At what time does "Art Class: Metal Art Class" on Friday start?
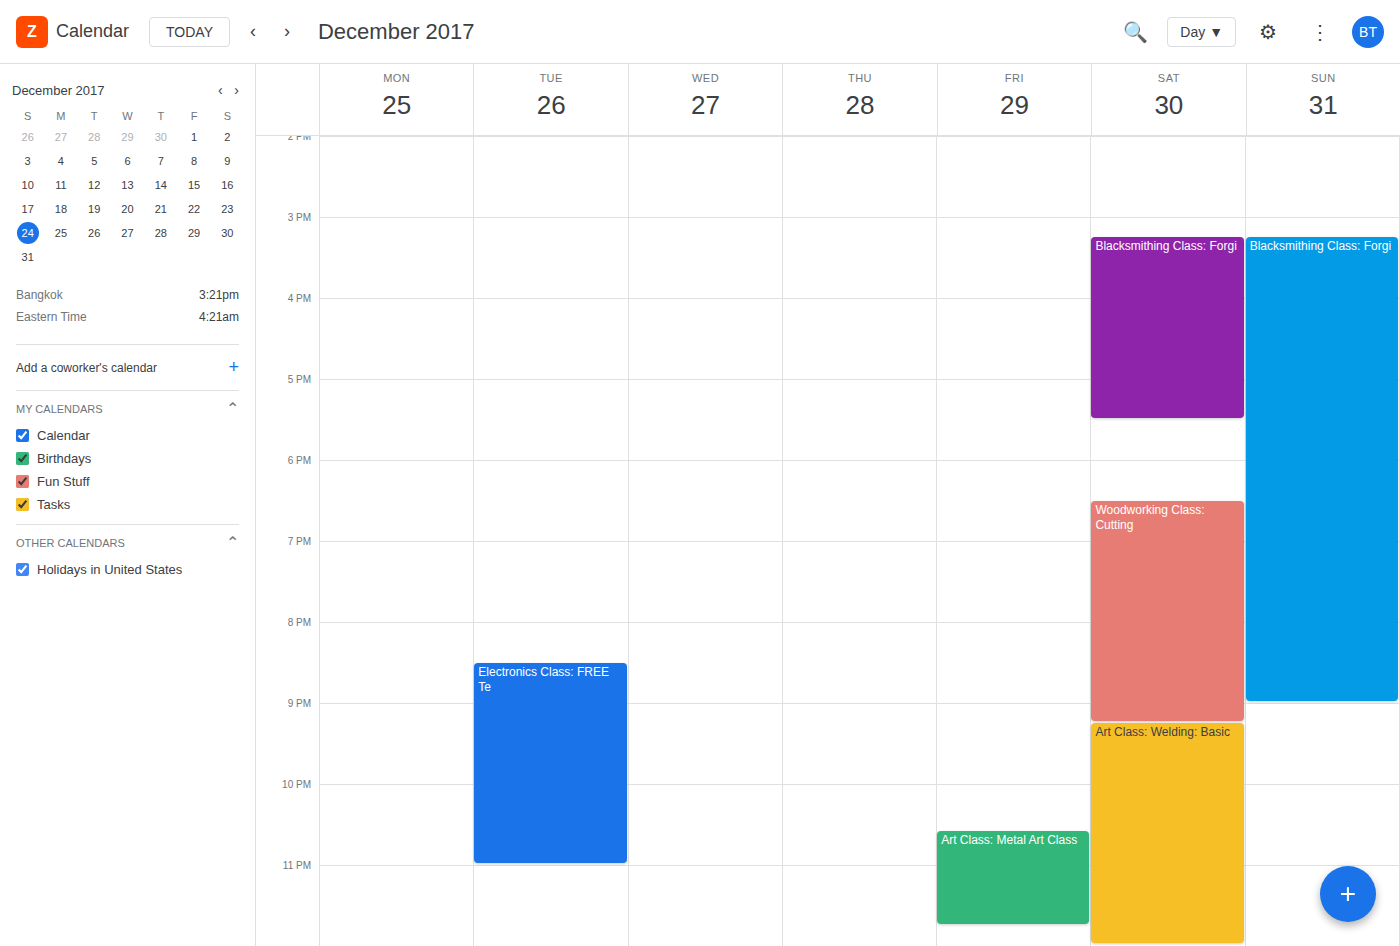
10:35 PM